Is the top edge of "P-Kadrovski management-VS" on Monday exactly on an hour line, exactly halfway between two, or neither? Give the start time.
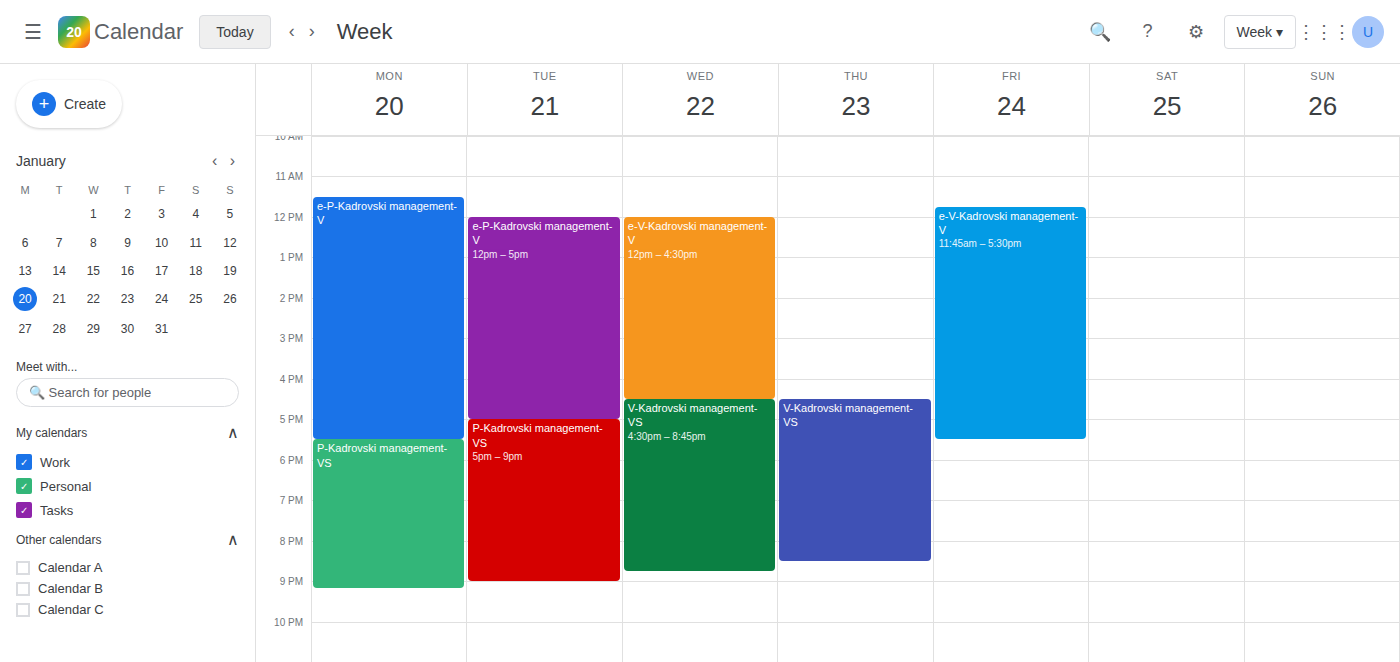
5:30 PM -- halfway between the 5 PM and 6 PM lines.